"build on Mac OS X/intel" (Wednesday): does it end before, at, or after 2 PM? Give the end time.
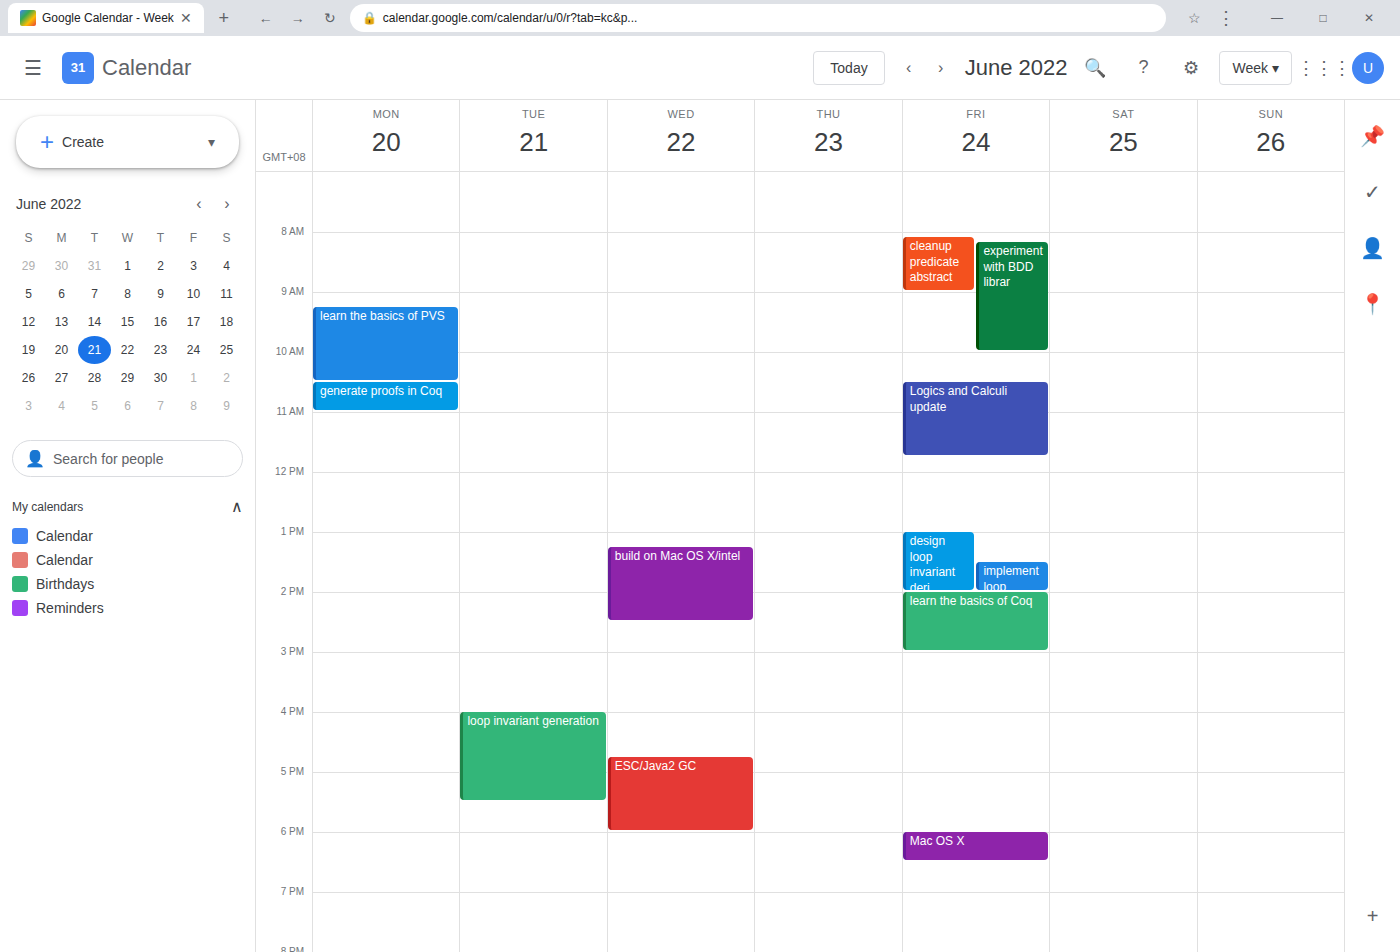
2:30 PM -- after 2 PM, 30 minutes below the 2 PM line.